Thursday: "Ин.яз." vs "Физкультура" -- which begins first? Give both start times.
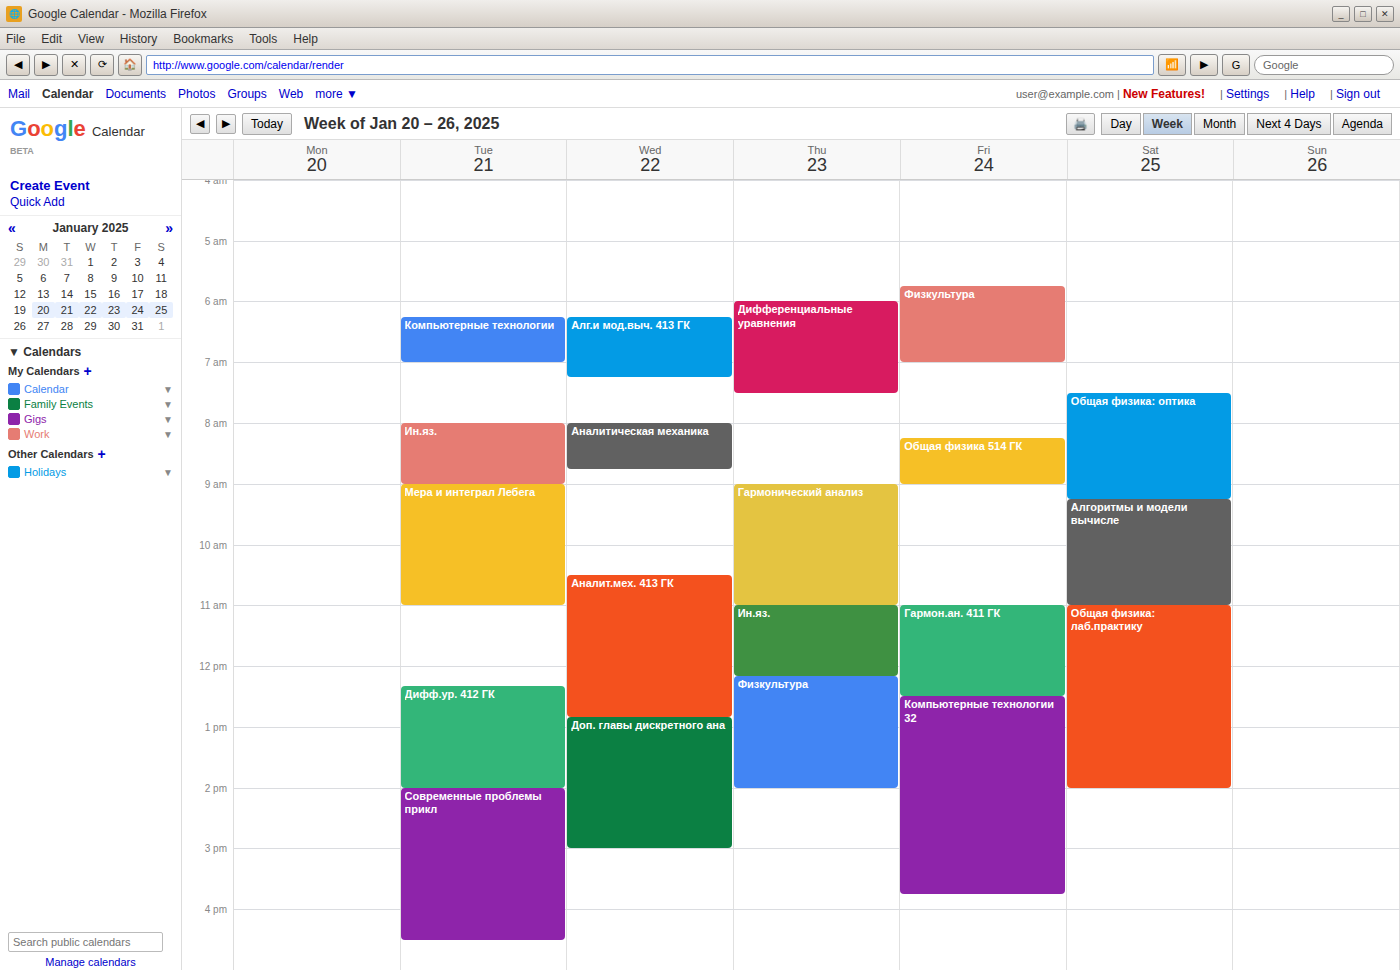
"Ин.яз." 11:00 AM; "Физкультура" 12:10 PM.